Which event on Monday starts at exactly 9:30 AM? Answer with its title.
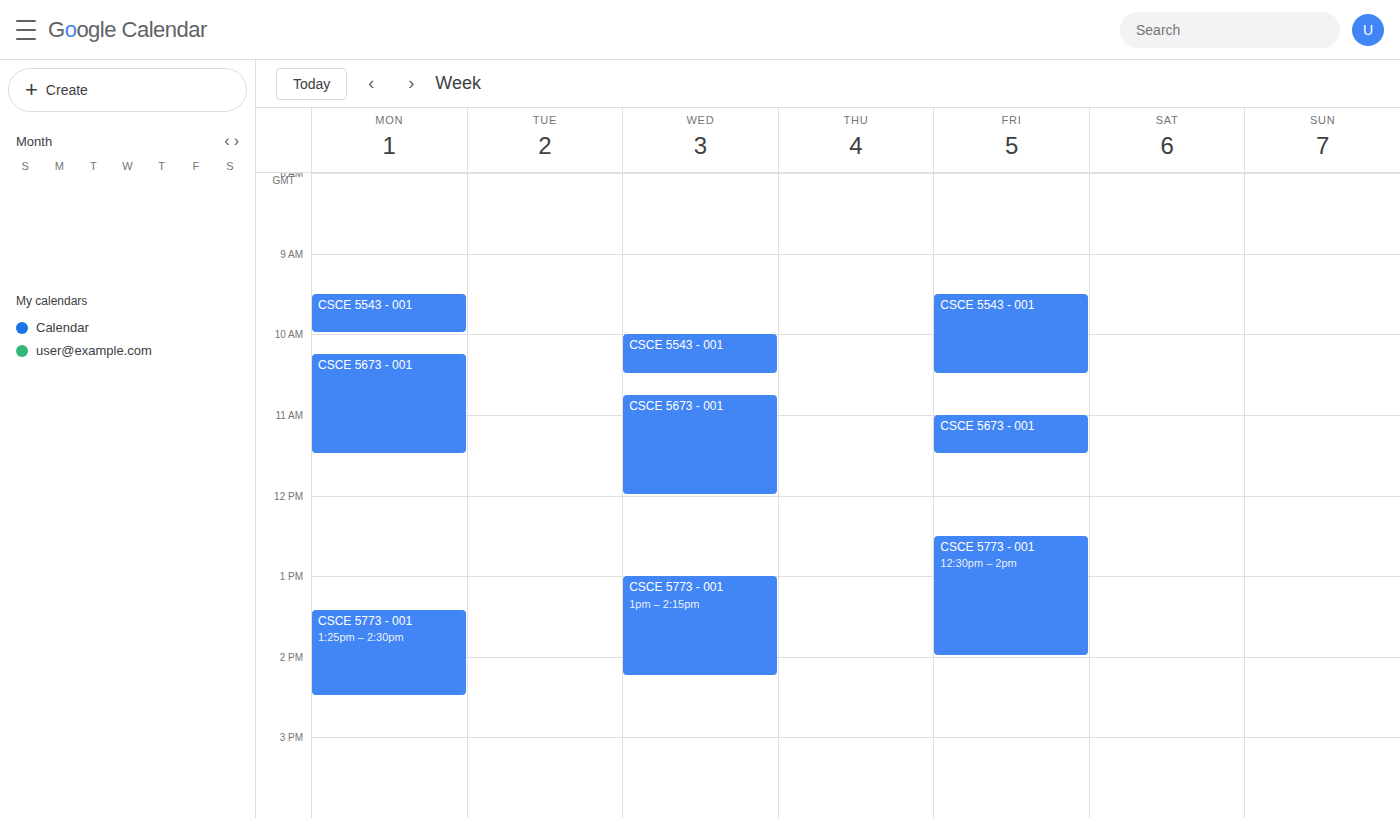
"CSCE 5543 - 001"